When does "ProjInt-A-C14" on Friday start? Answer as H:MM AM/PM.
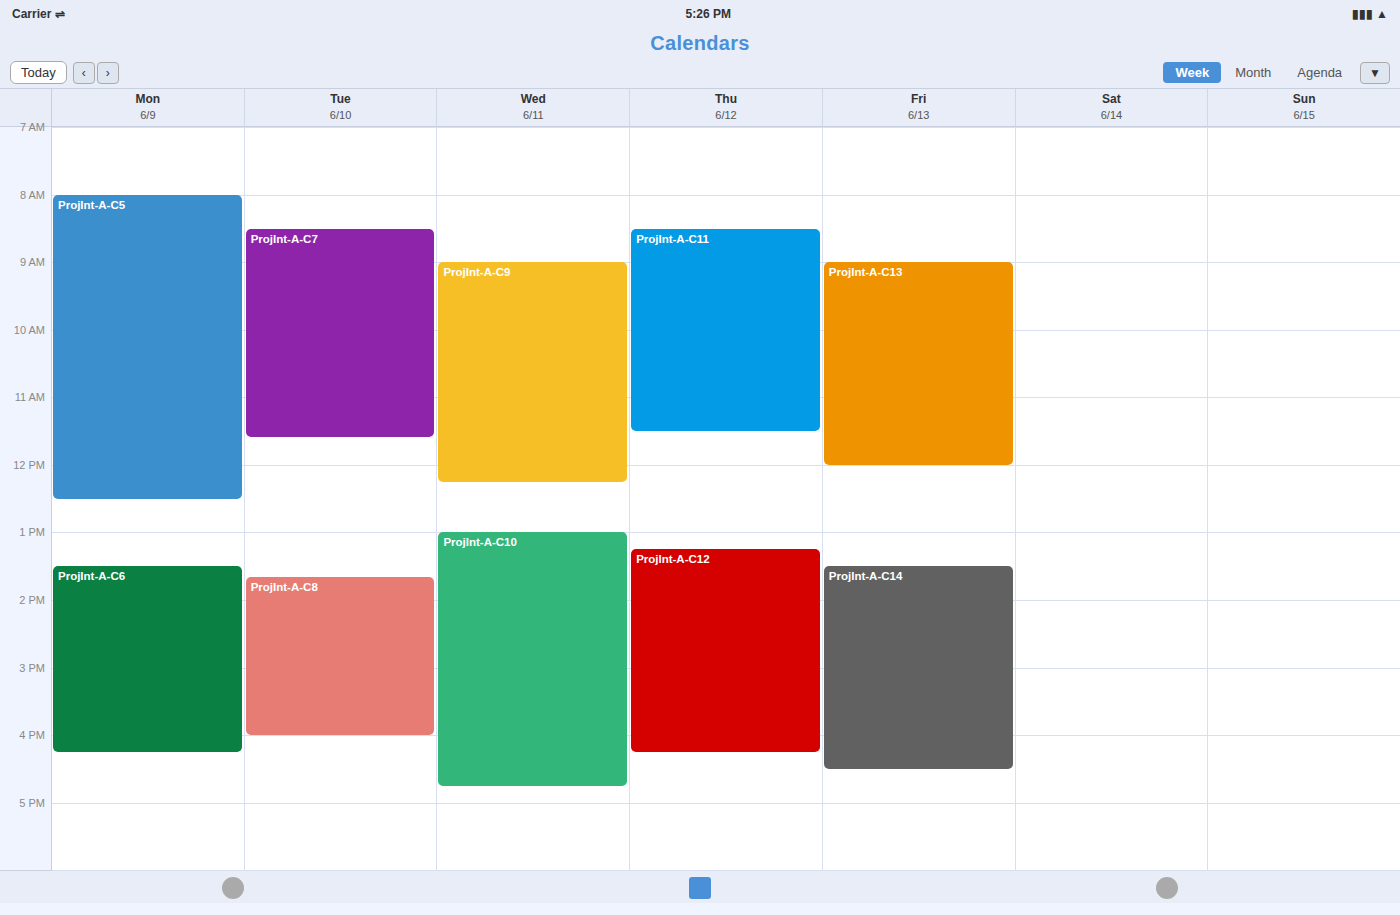
1:30 PM